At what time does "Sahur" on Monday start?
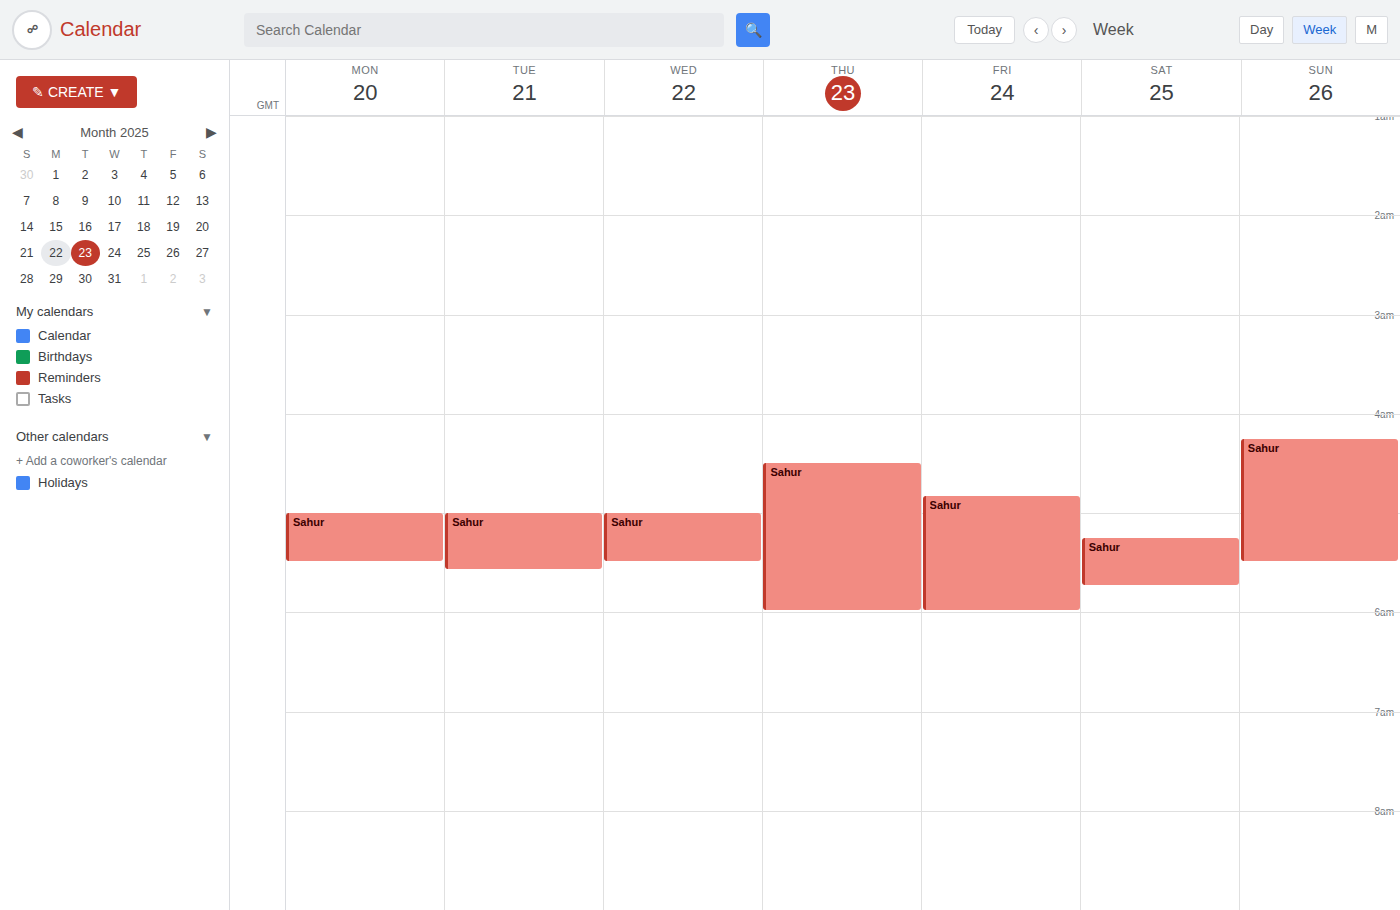
5:00 AM